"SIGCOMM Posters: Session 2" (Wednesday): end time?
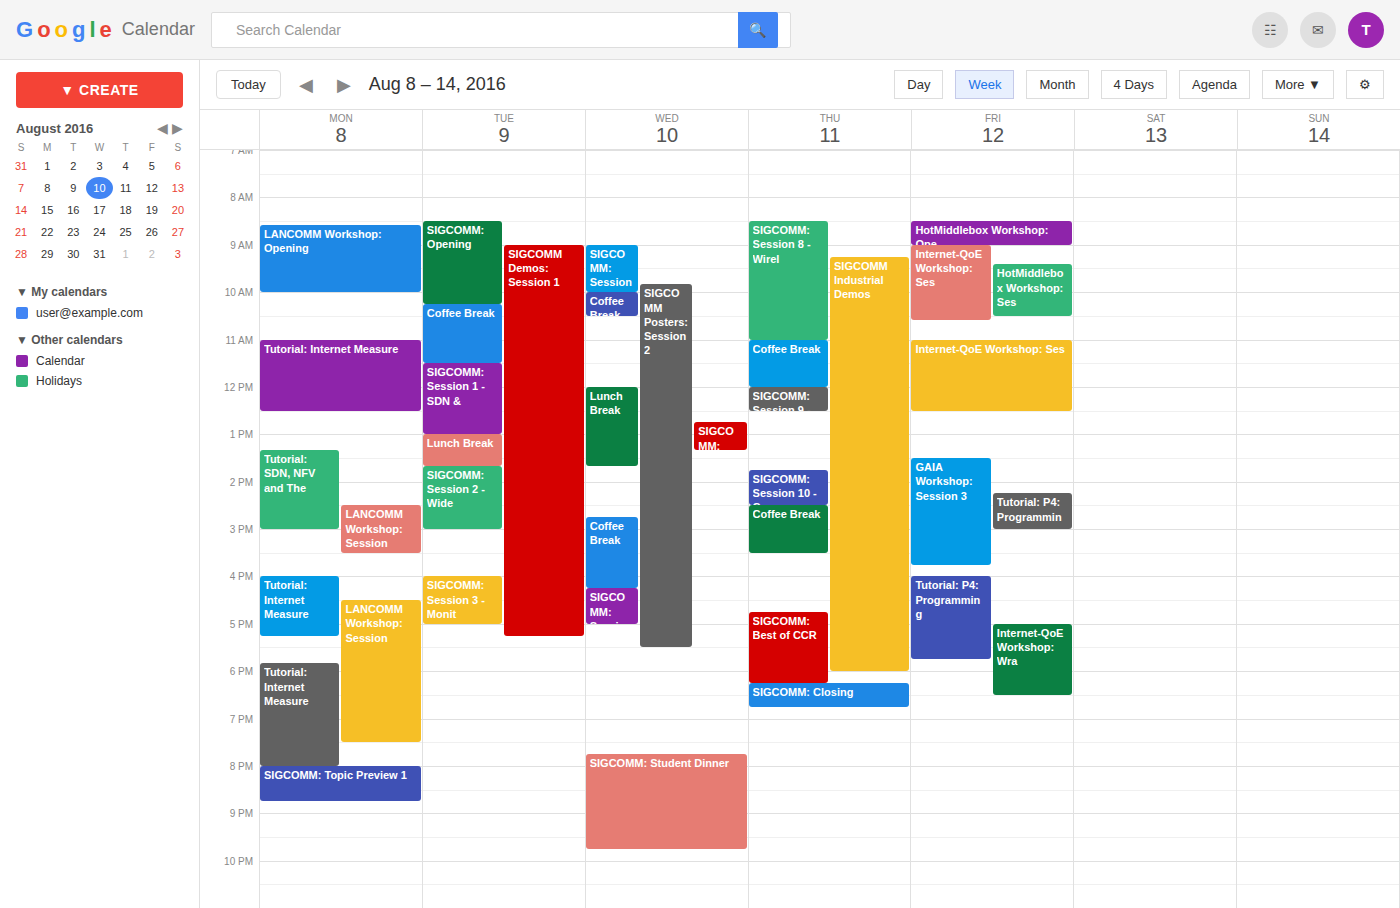
5:30 PM